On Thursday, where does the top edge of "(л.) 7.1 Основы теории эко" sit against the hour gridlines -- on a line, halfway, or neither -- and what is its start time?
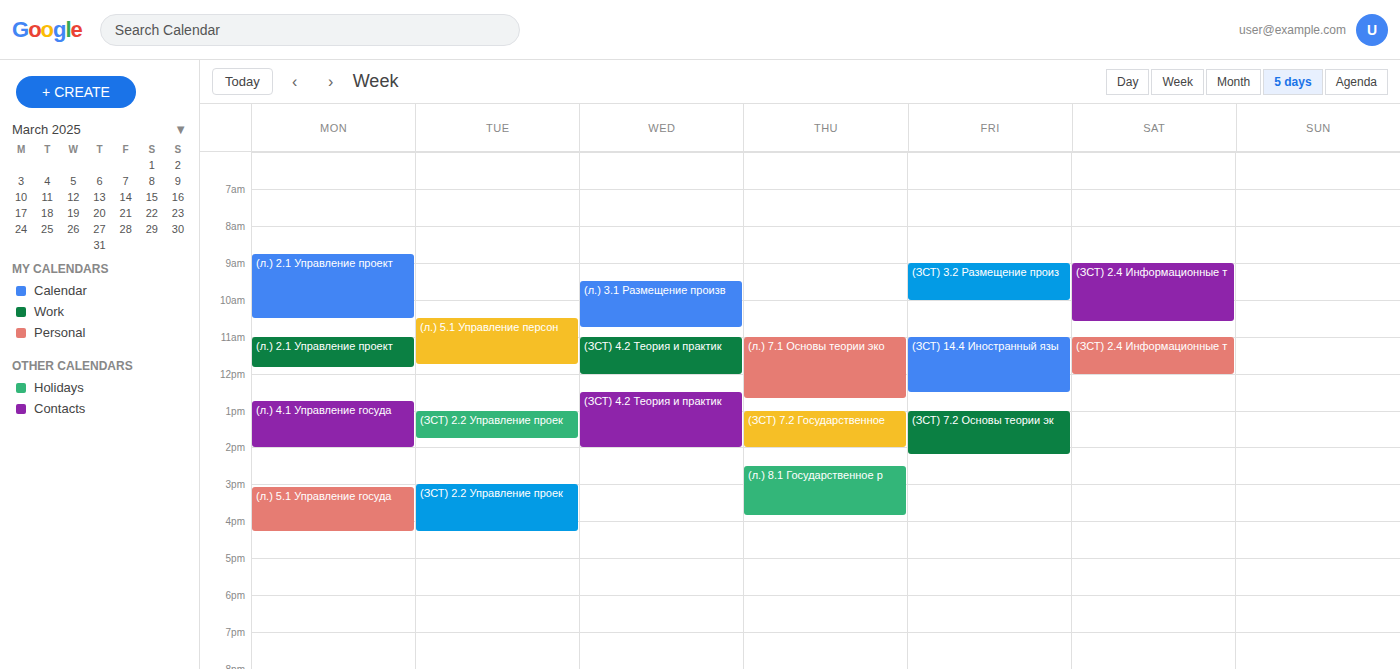
11:00 -- exactly on the 11:00 line.